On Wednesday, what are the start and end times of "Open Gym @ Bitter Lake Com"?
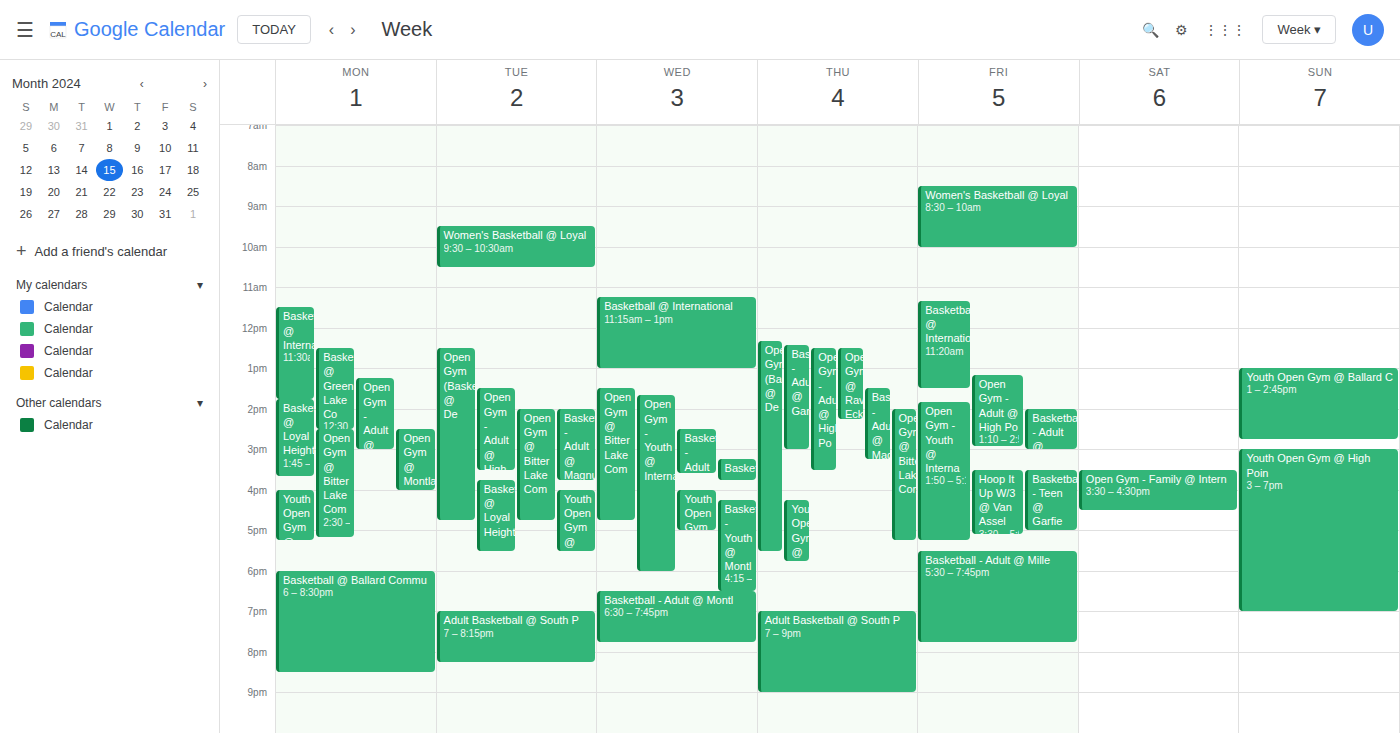
1:30 PM to 4:45 PM